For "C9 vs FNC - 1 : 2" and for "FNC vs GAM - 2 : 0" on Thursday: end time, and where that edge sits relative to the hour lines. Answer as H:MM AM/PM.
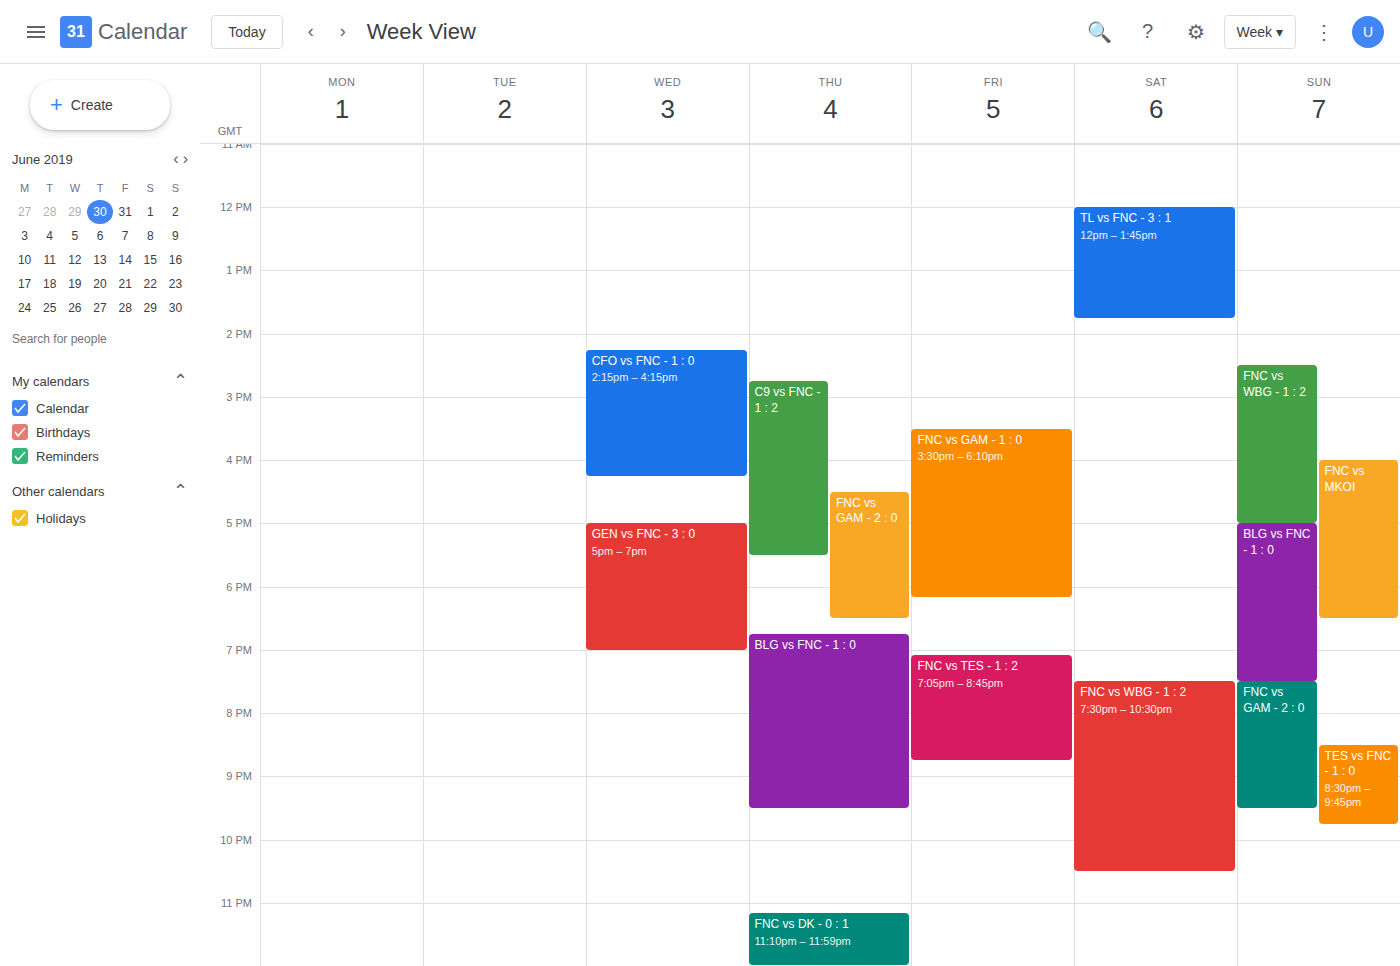
"C9 vs FNC - 1 : 2": 5:30 PM, halfway between the 5 PM and 6 PM lines. "FNC vs GAM - 2 : 0": 6:30 PM, halfway between the 6 PM and 7 PM lines.